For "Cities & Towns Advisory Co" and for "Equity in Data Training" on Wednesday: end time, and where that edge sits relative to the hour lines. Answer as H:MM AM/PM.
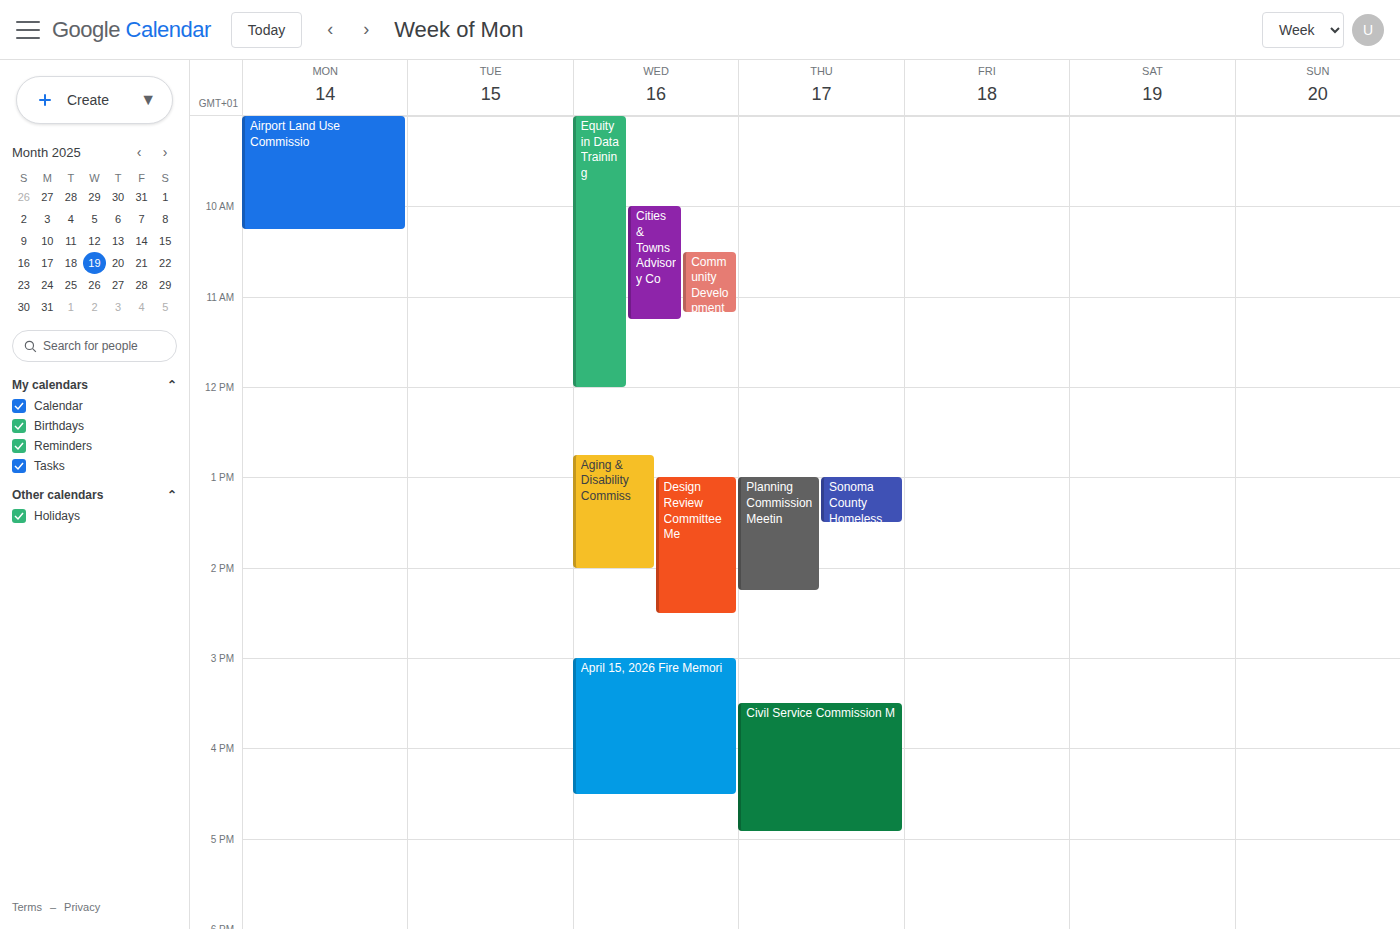
"Cities & Towns Advisory Co": 11:15 AM, neither: a quarter of the way from the 11 AM line to the 12 PM line. "Equity in Data Training": 12:00 PM, exactly on the 12 PM line.